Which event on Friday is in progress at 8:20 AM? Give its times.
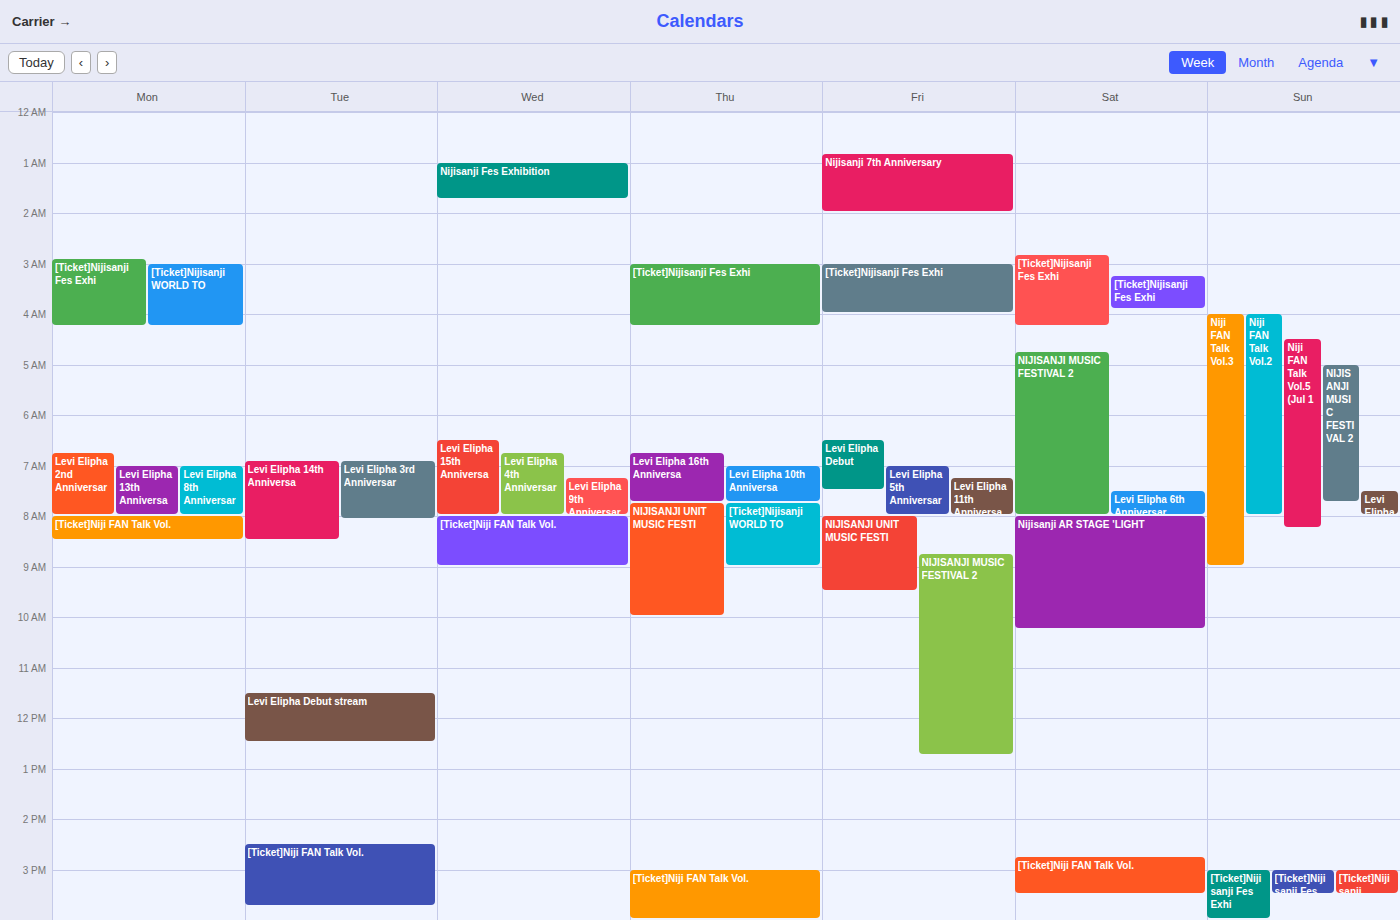
"NIJISANJI UNIT MUSIC FESTI", 8:00 AM to 9:30 AM